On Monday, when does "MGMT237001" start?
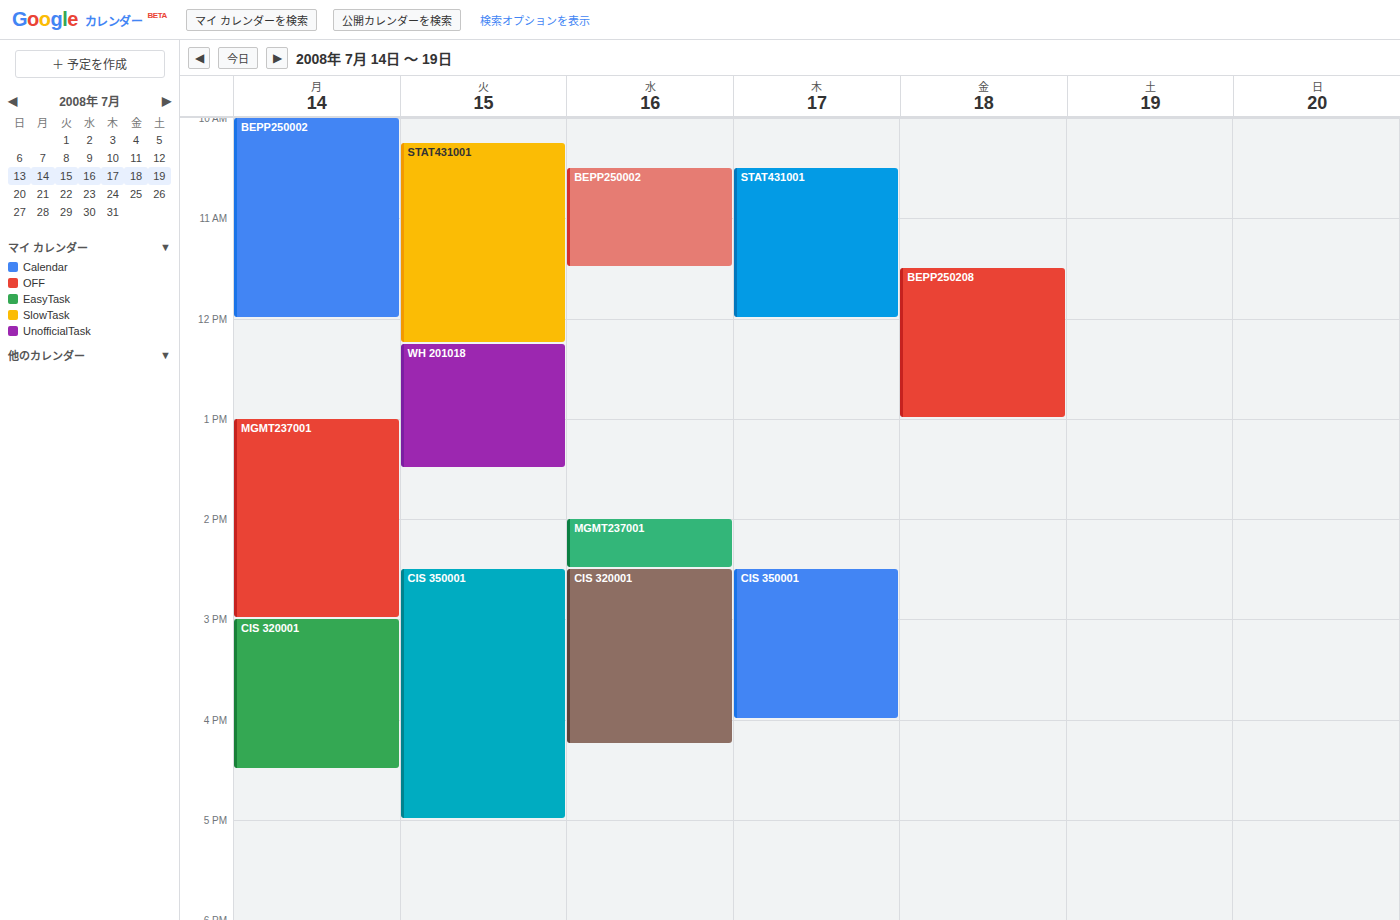
1:00 PM